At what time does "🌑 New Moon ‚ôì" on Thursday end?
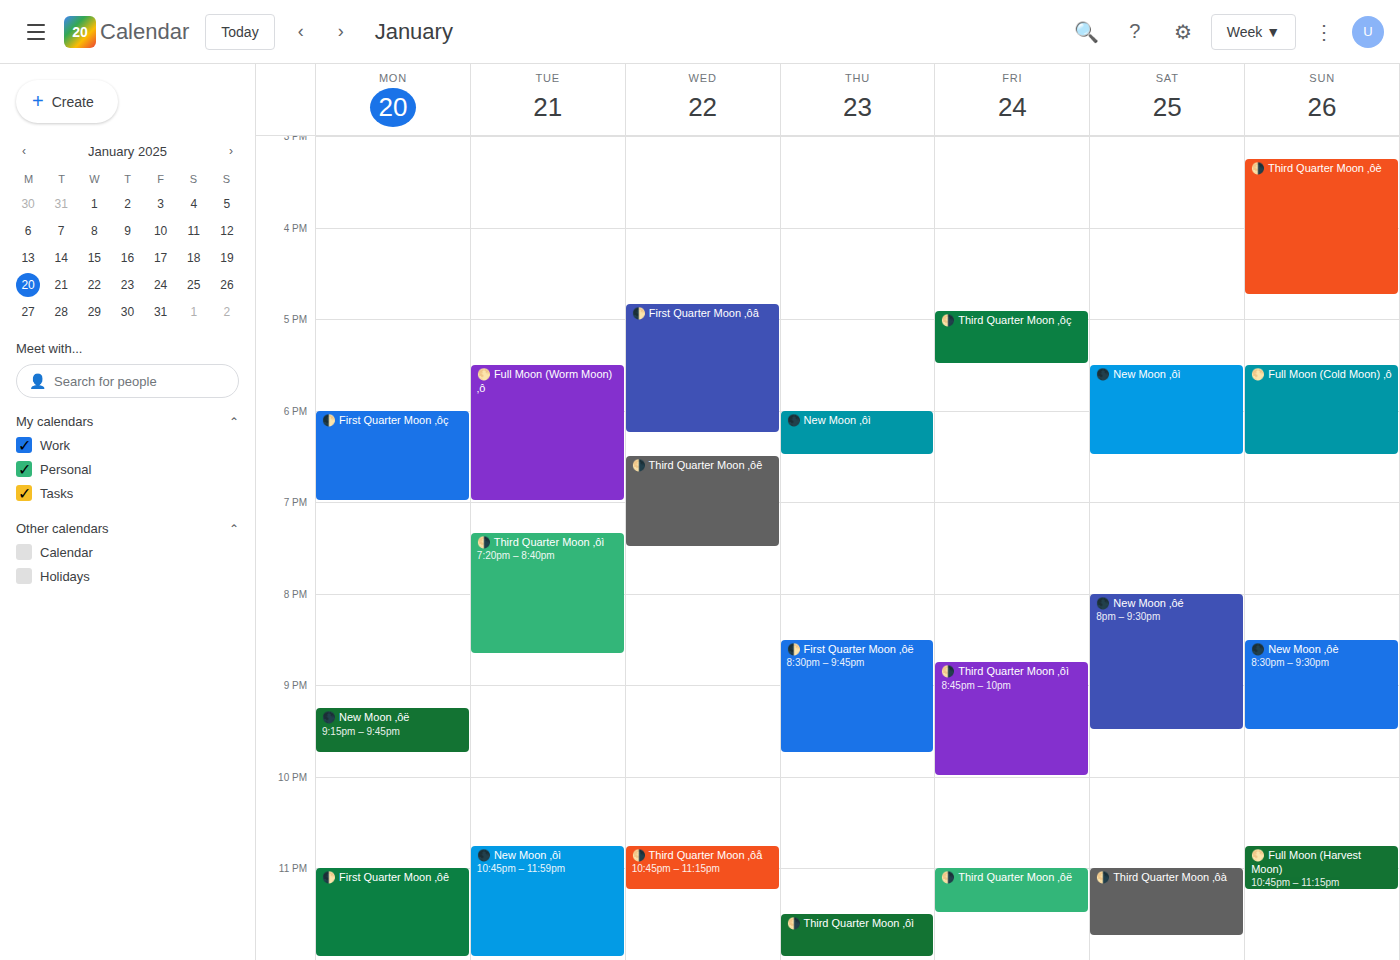
6:30 PM